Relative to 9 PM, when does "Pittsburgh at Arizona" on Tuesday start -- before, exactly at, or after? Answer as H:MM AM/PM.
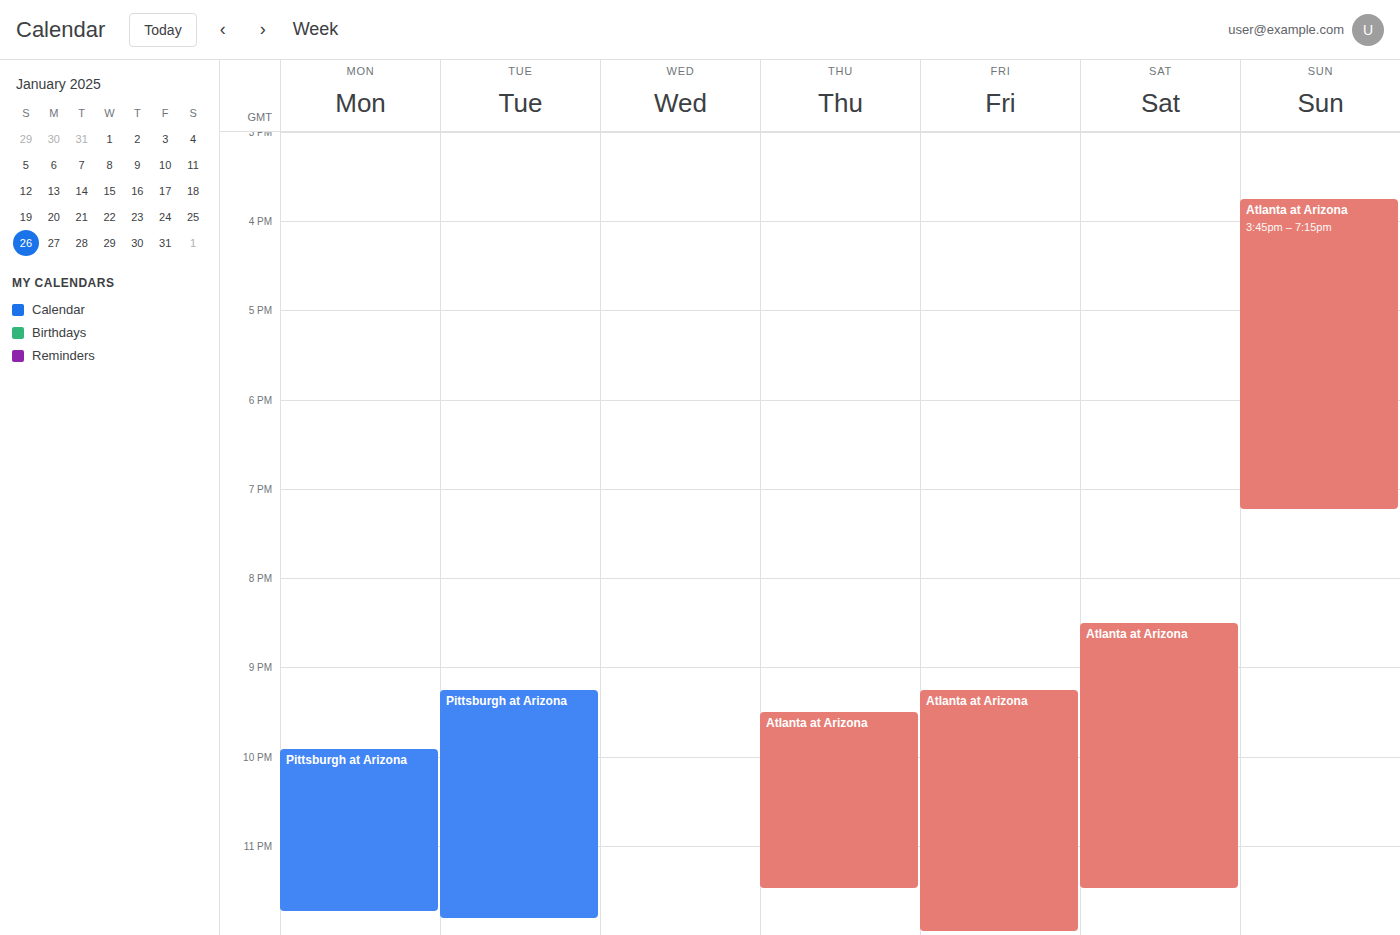
9:15 PM -- after 9 PM, 15 minutes below the 9 PM line.